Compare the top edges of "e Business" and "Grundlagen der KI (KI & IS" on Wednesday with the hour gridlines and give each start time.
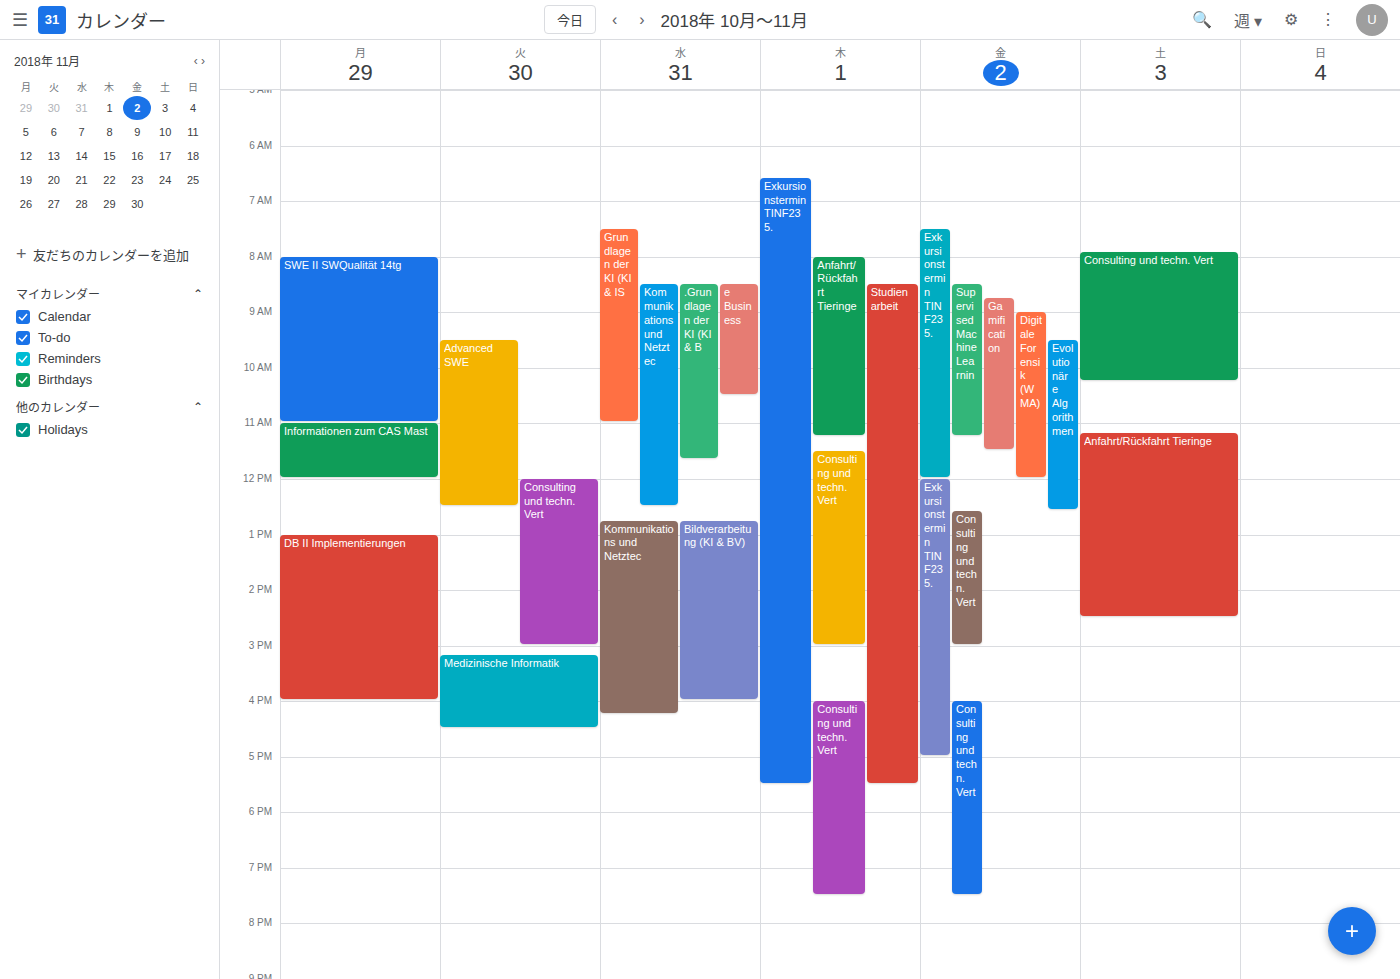
"e Business": 08:30, halfway between the 08:00 and 09:00 lines. "Grundlagen der KI (KI & IS": 07:30, halfway between the 07:00 and 08:00 lines.